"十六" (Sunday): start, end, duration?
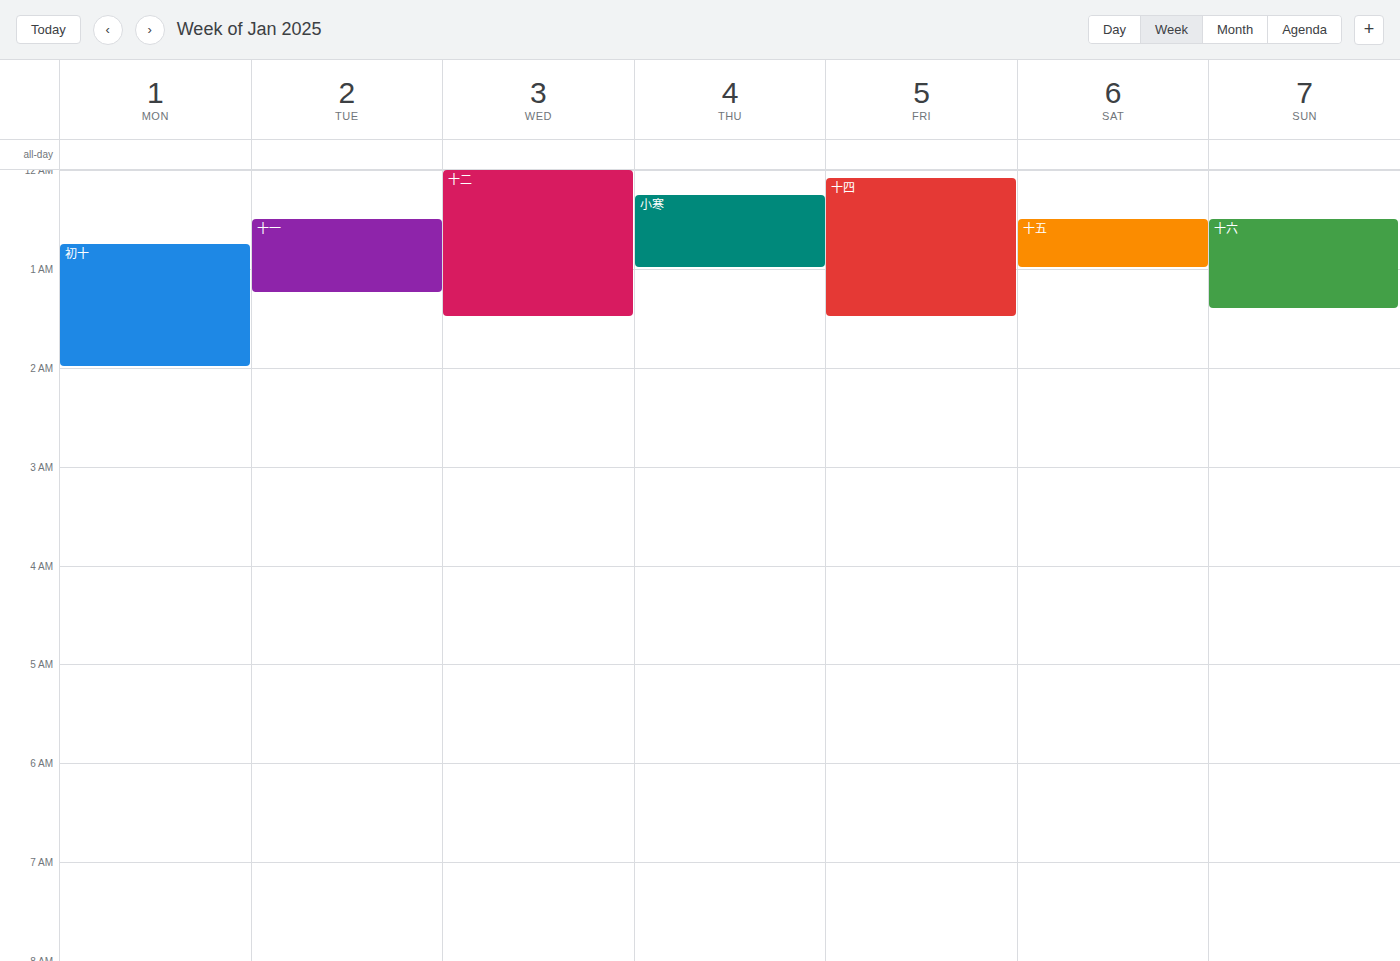
12:30 AM to 1:25 AM, 55 minutes